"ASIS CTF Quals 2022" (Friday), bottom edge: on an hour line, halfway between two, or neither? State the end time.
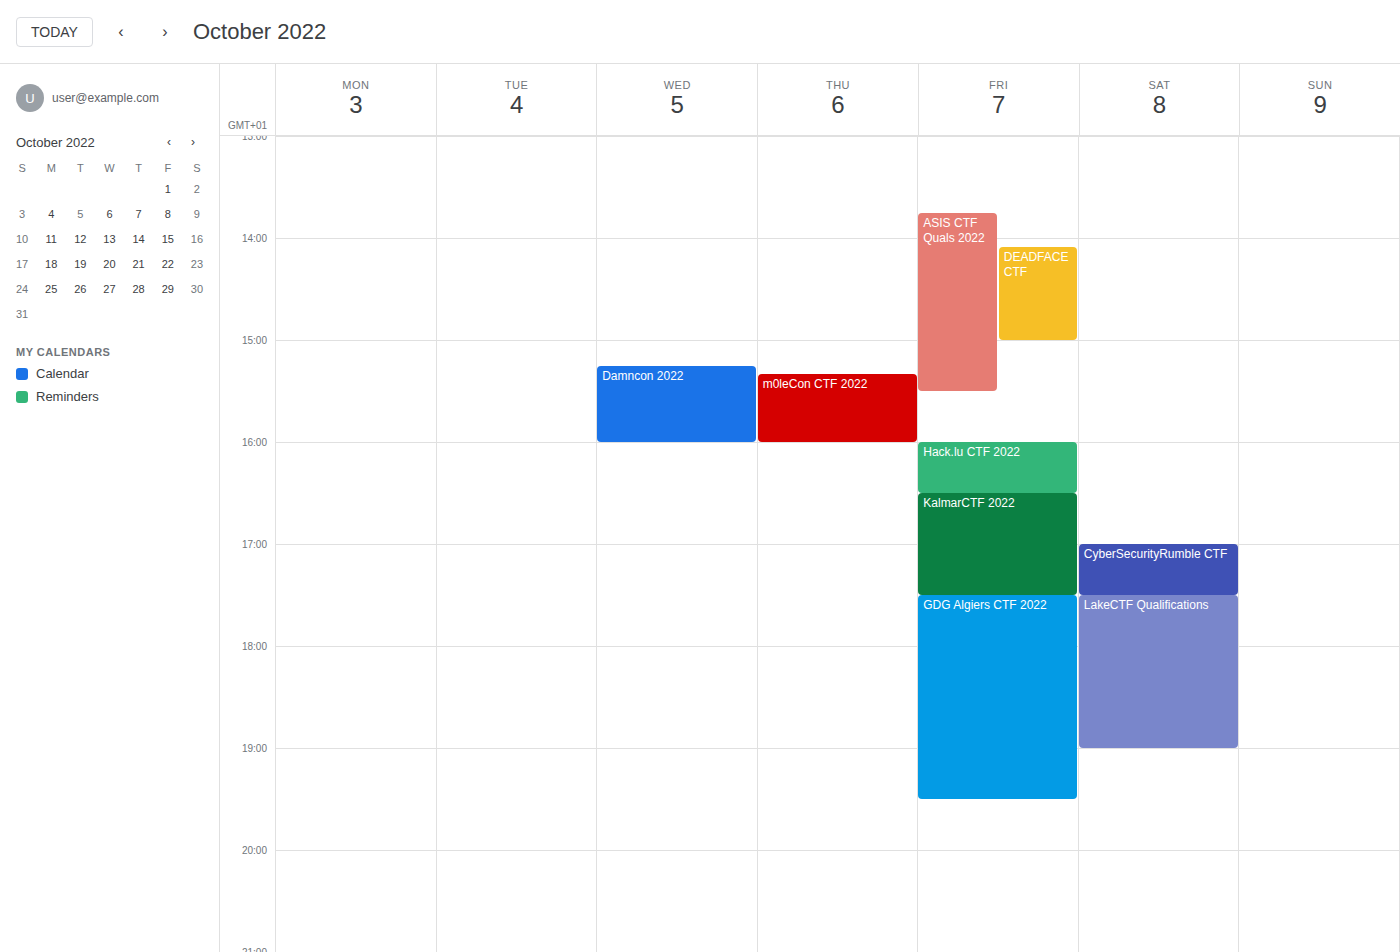
3:30 PM -- halfway between the 3 PM and 4 PM lines.